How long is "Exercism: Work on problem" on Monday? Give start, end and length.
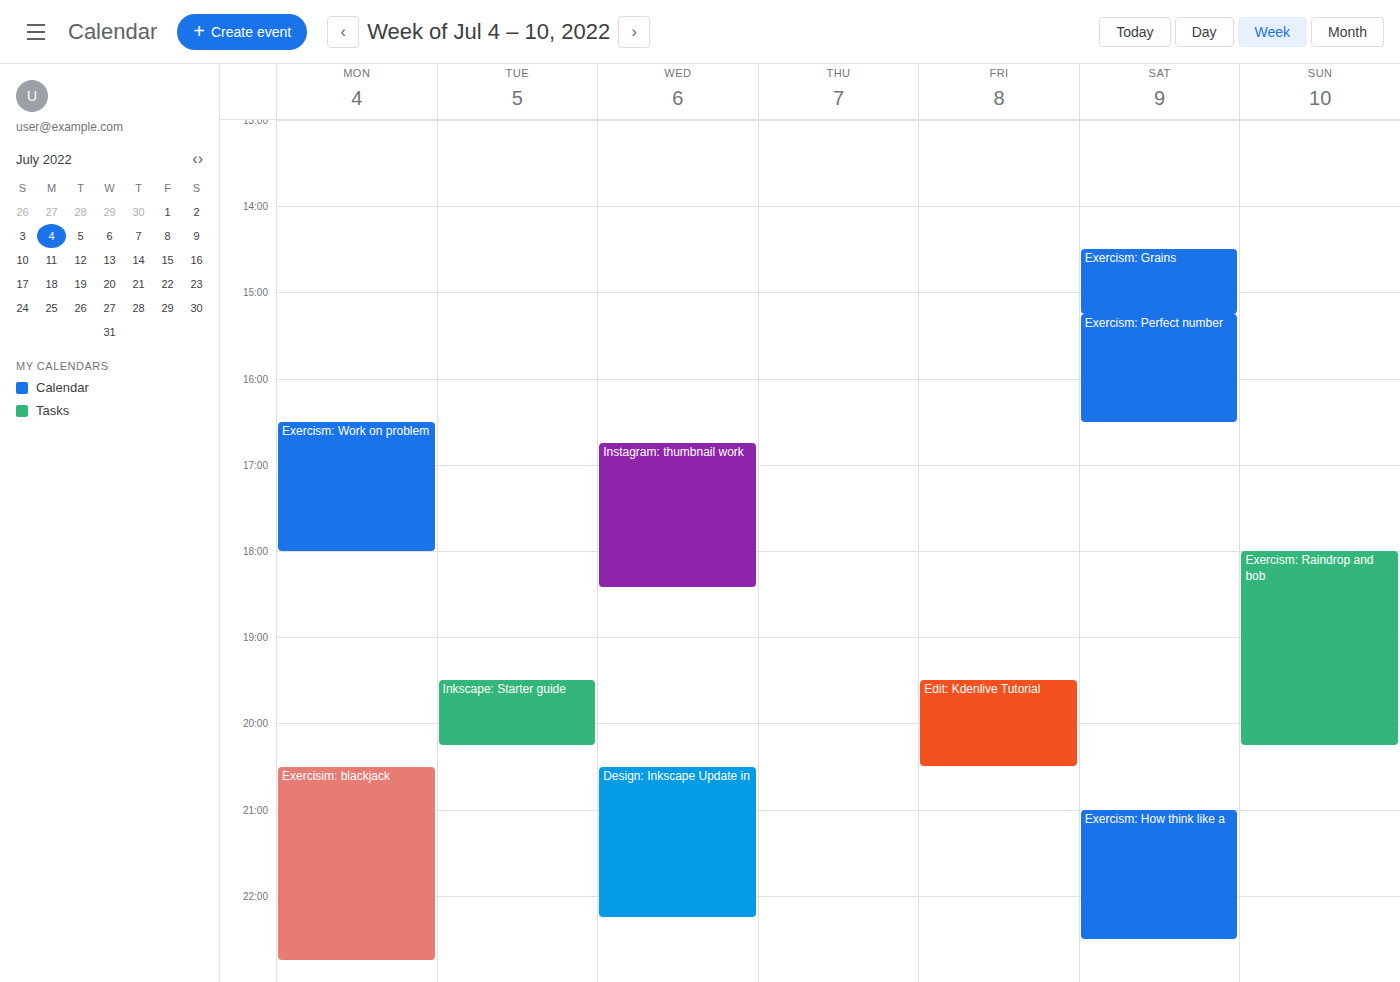
4:30 PM to 6:00 PM, 1 hour 30 minutes